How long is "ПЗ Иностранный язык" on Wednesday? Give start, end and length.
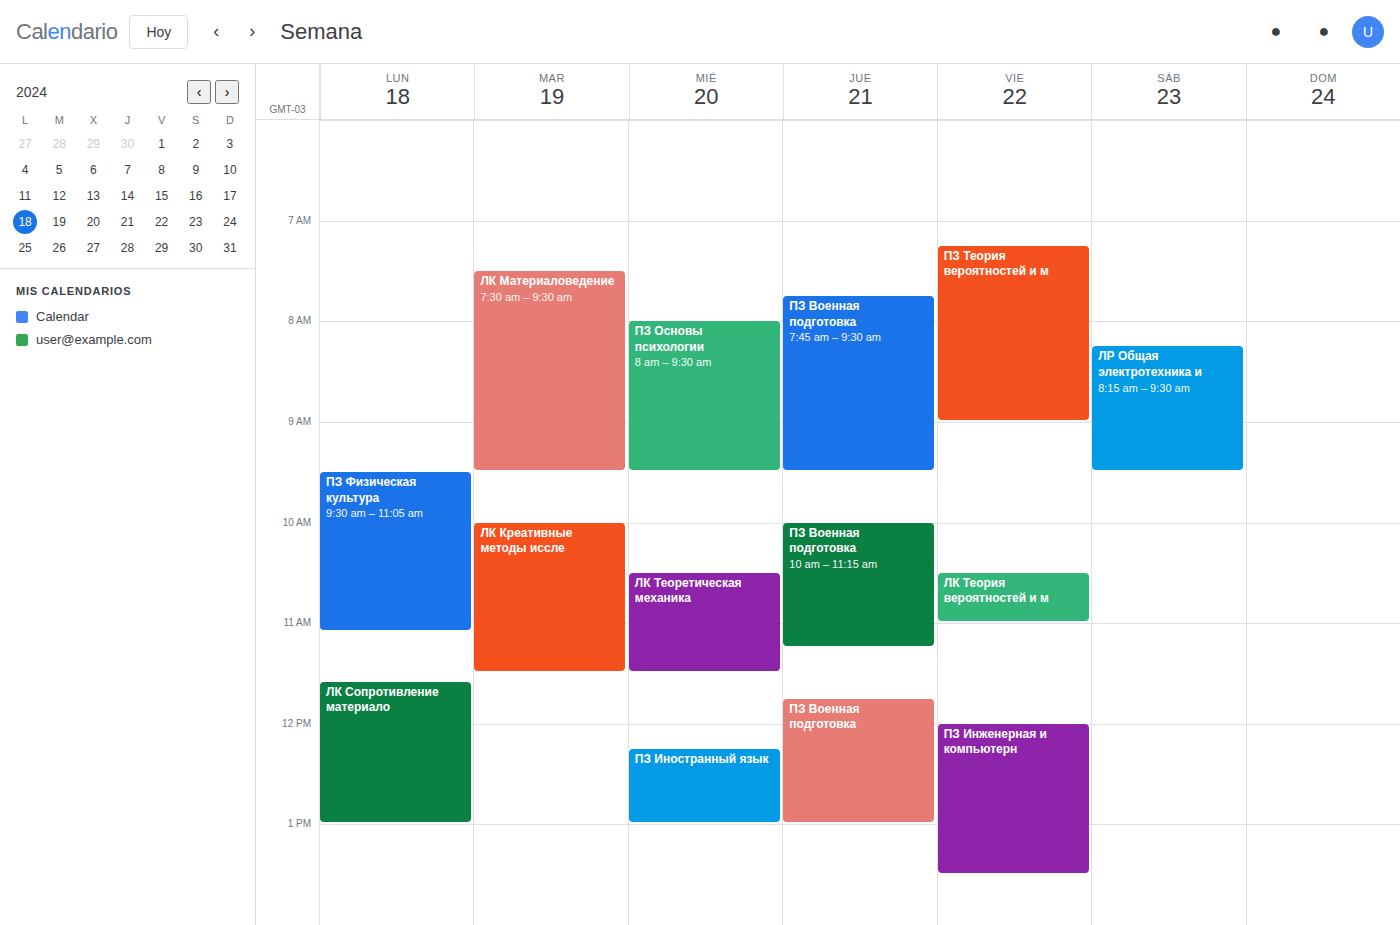
12:15 PM to 1:00 PM, 45 minutes